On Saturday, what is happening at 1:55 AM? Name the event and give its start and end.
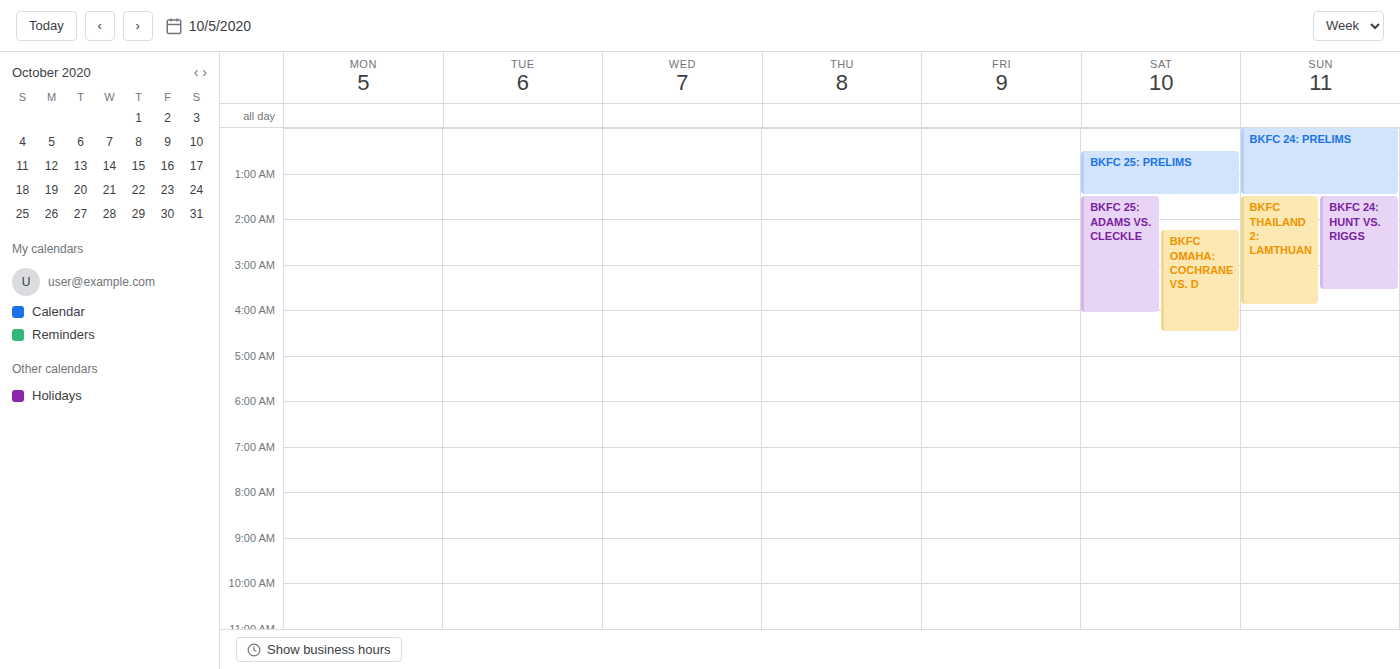
"BKFC 25: Adams vs. Cleckle", 1:30 AM to 4:05 AM